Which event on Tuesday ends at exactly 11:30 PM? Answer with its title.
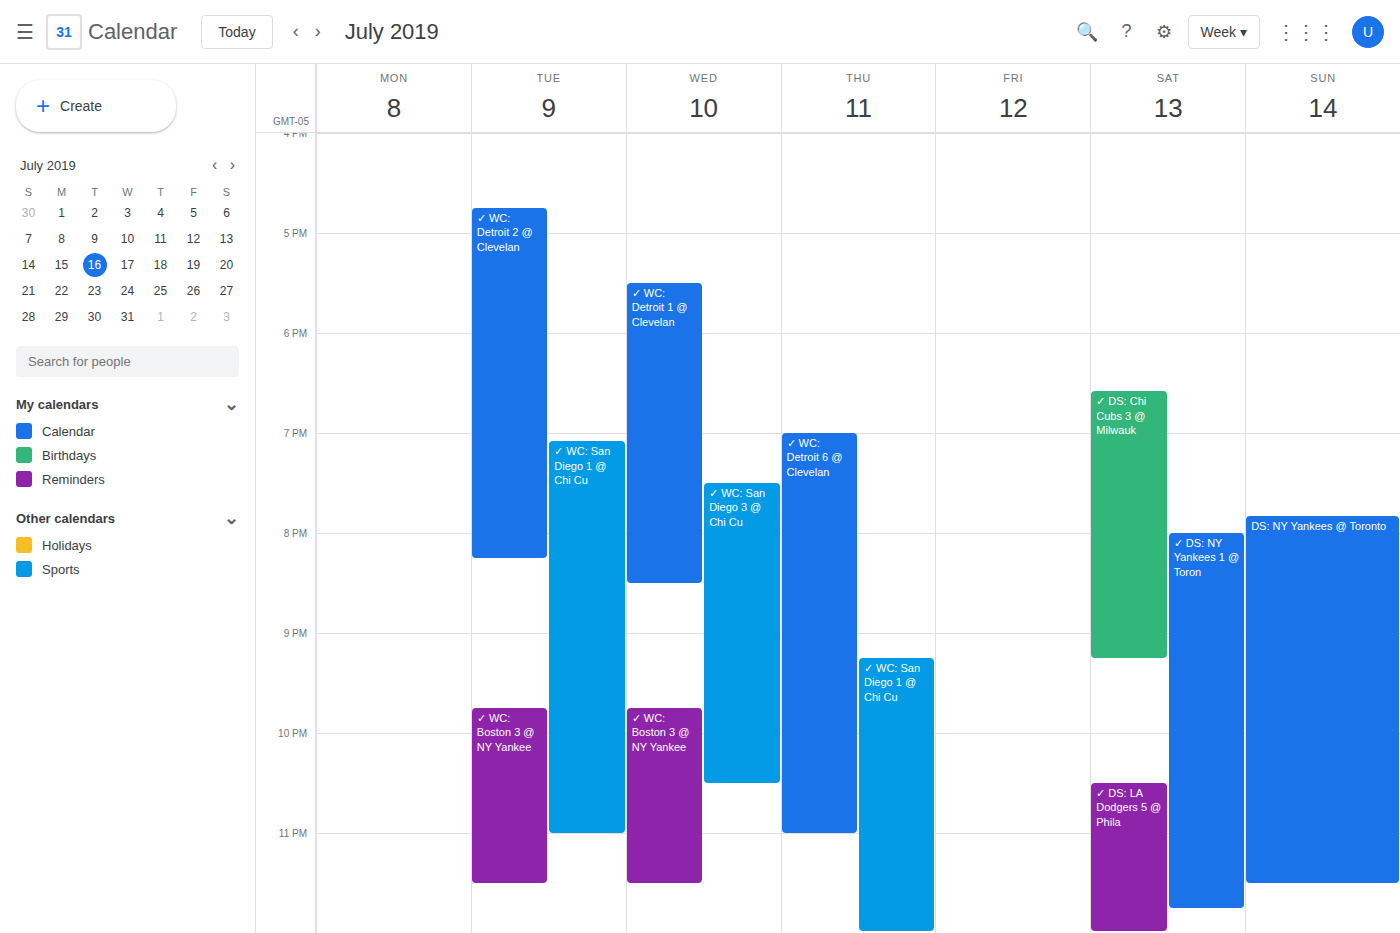
"✓ WC: Boston 3 @ NY Yankee"